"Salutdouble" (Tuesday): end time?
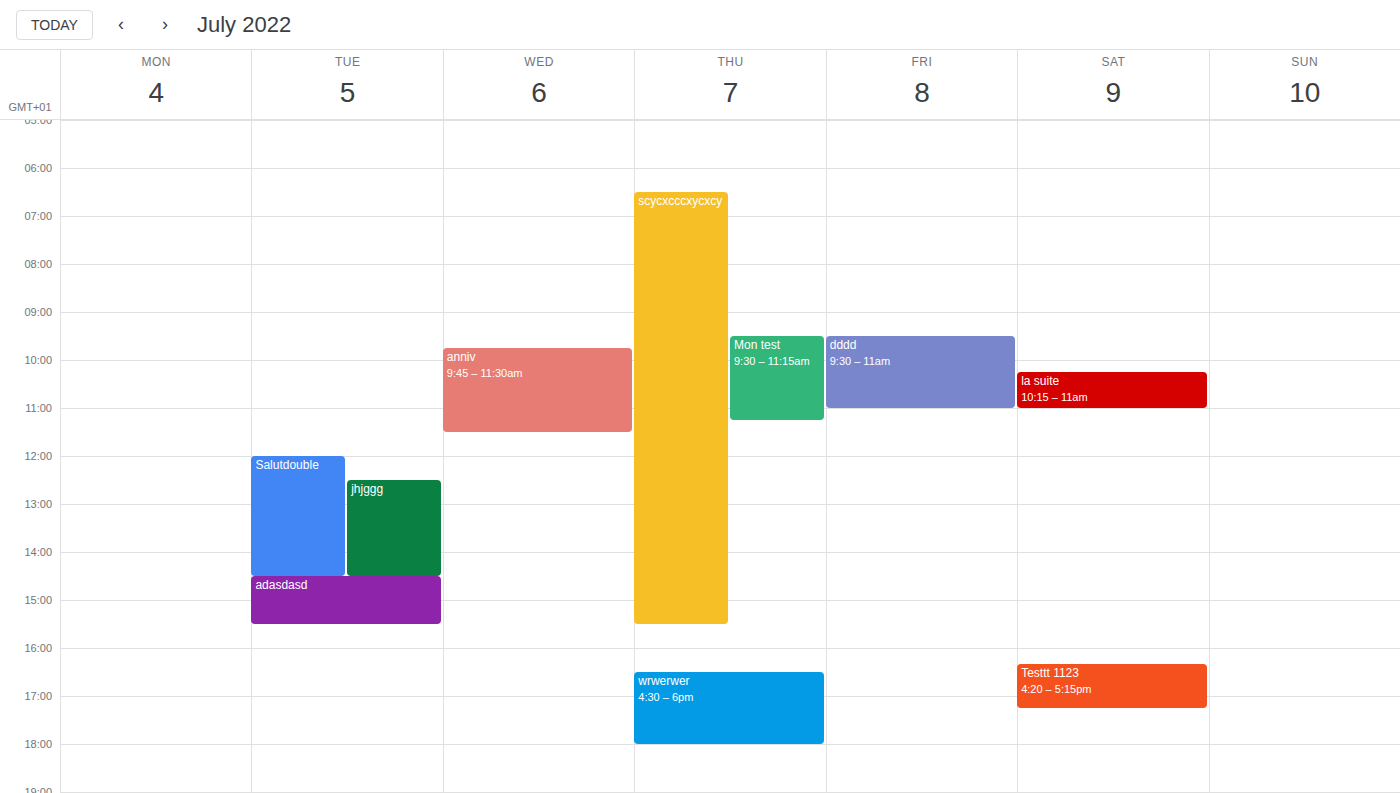
2:30 PM